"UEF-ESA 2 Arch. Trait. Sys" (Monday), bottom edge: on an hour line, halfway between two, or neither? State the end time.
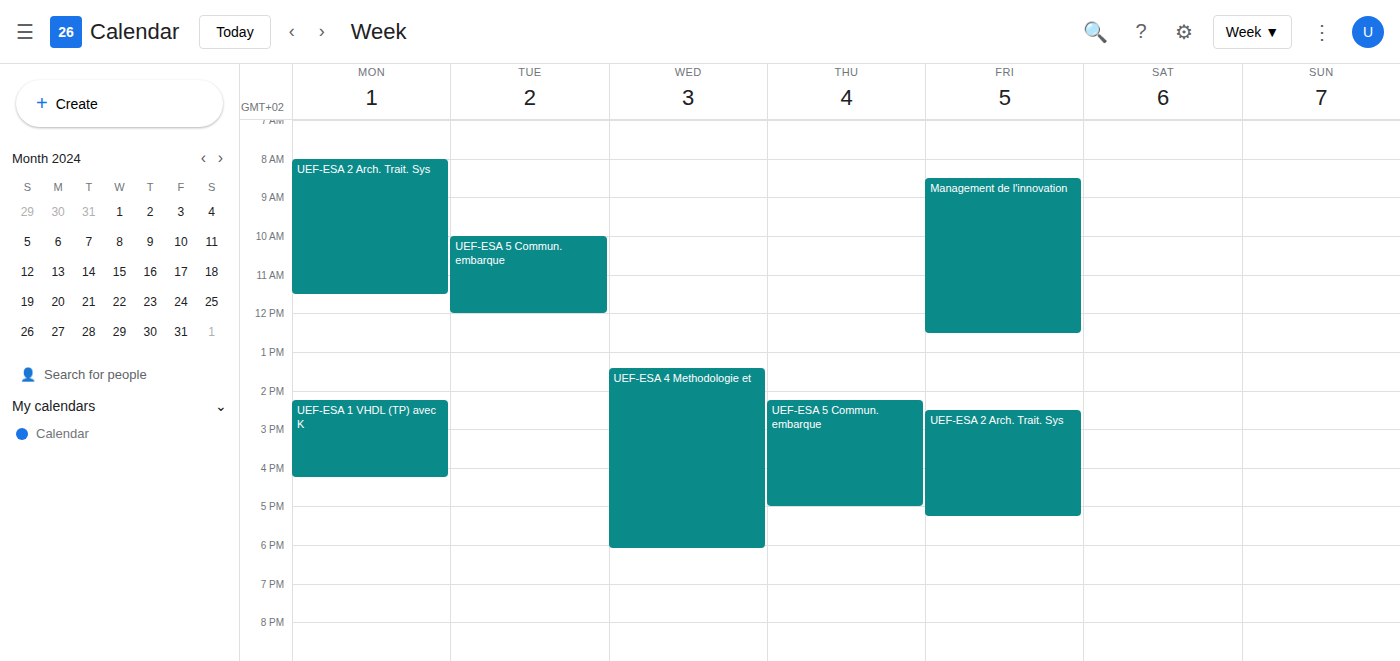
11:30 AM -- halfway between the 11 AM and 12 PM lines.